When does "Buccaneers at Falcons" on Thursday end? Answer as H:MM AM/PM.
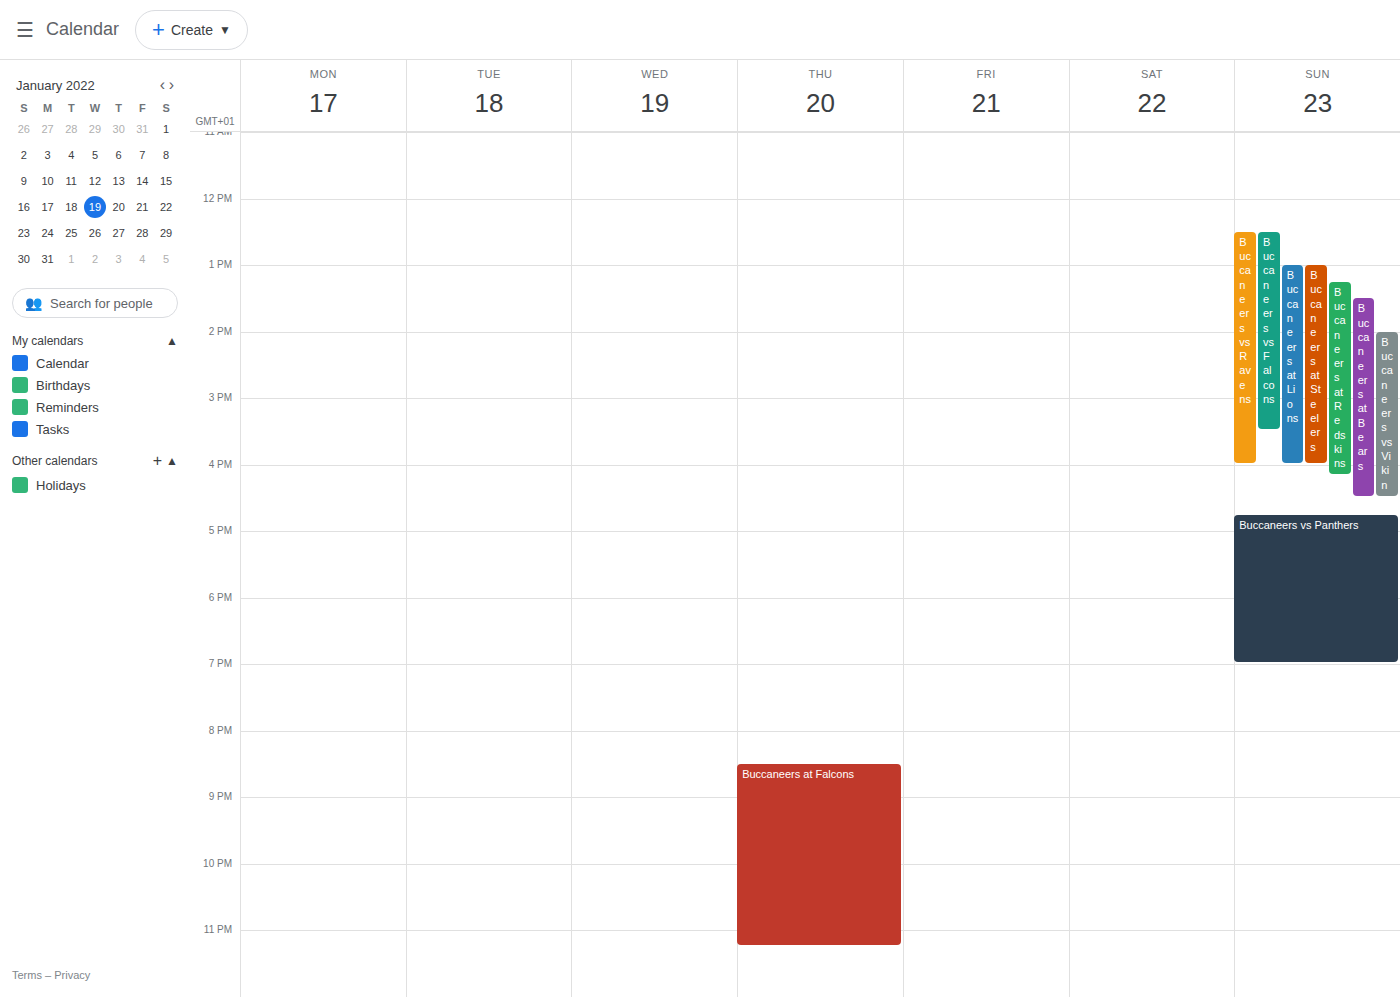
11:15 PM